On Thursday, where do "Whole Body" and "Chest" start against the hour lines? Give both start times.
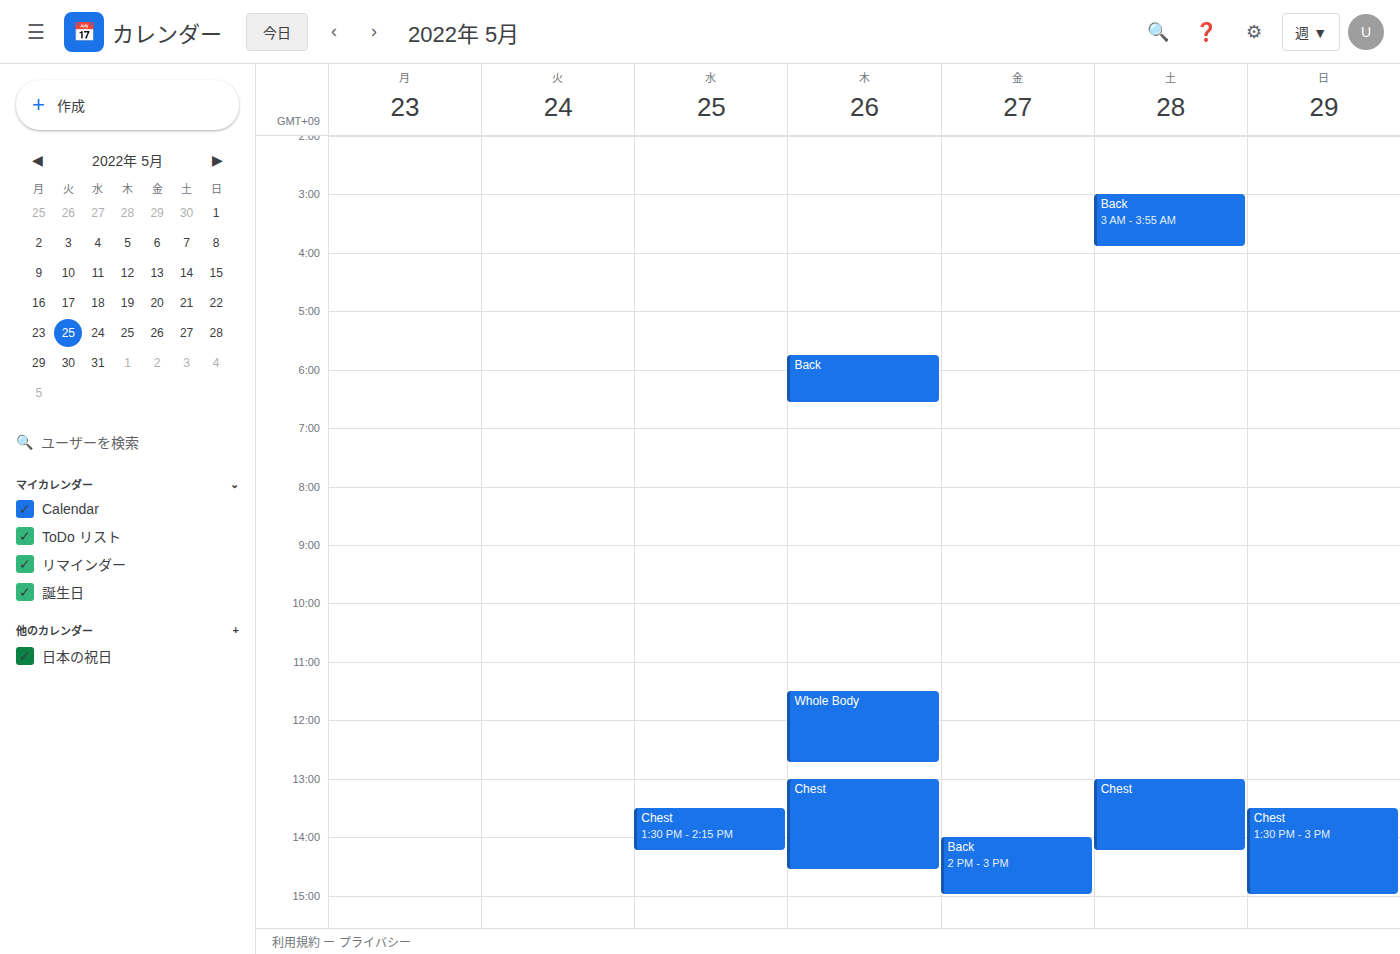
"Whole Body": 11:30, halfway between the 11:00 and 12:00 lines. "Chest": 13:00, exactly on the 13:00 line.